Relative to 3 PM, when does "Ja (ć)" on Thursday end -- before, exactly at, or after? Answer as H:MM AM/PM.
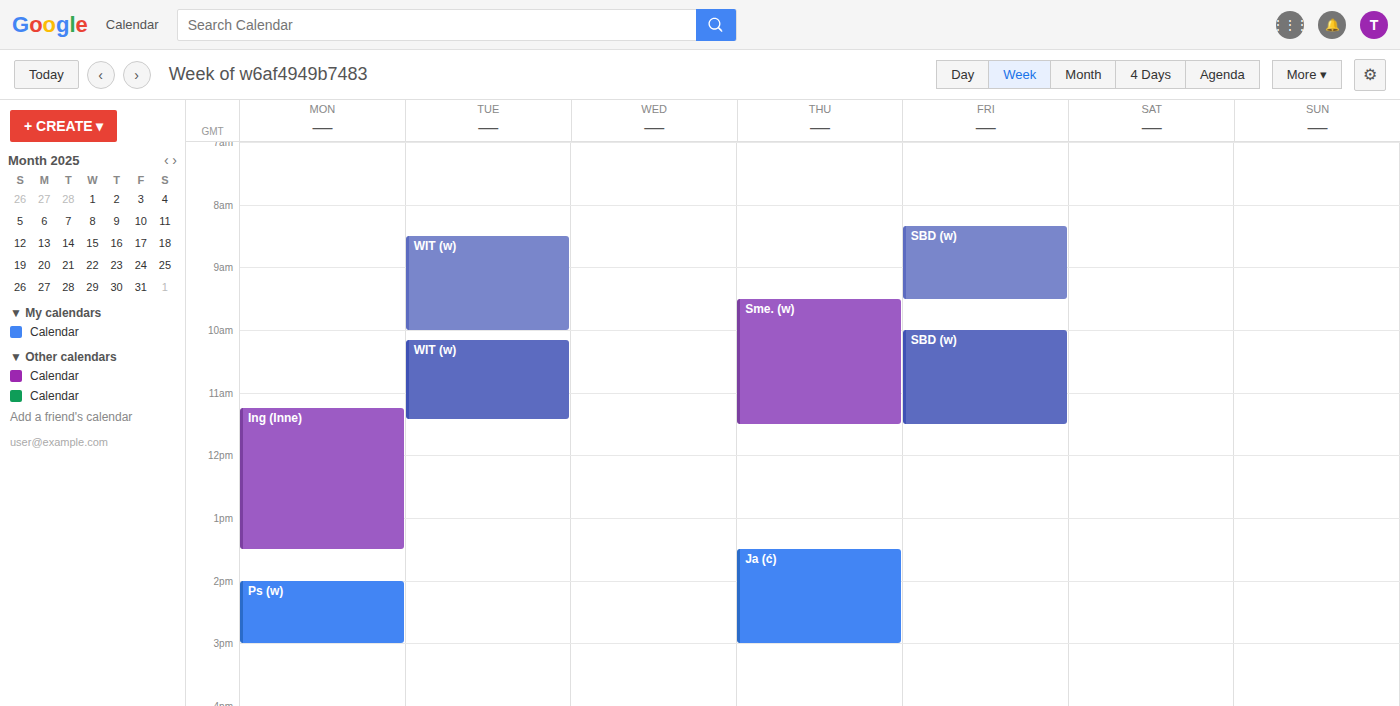
3:00 PM -- exactly at 3 PM, on the 3 PM line.